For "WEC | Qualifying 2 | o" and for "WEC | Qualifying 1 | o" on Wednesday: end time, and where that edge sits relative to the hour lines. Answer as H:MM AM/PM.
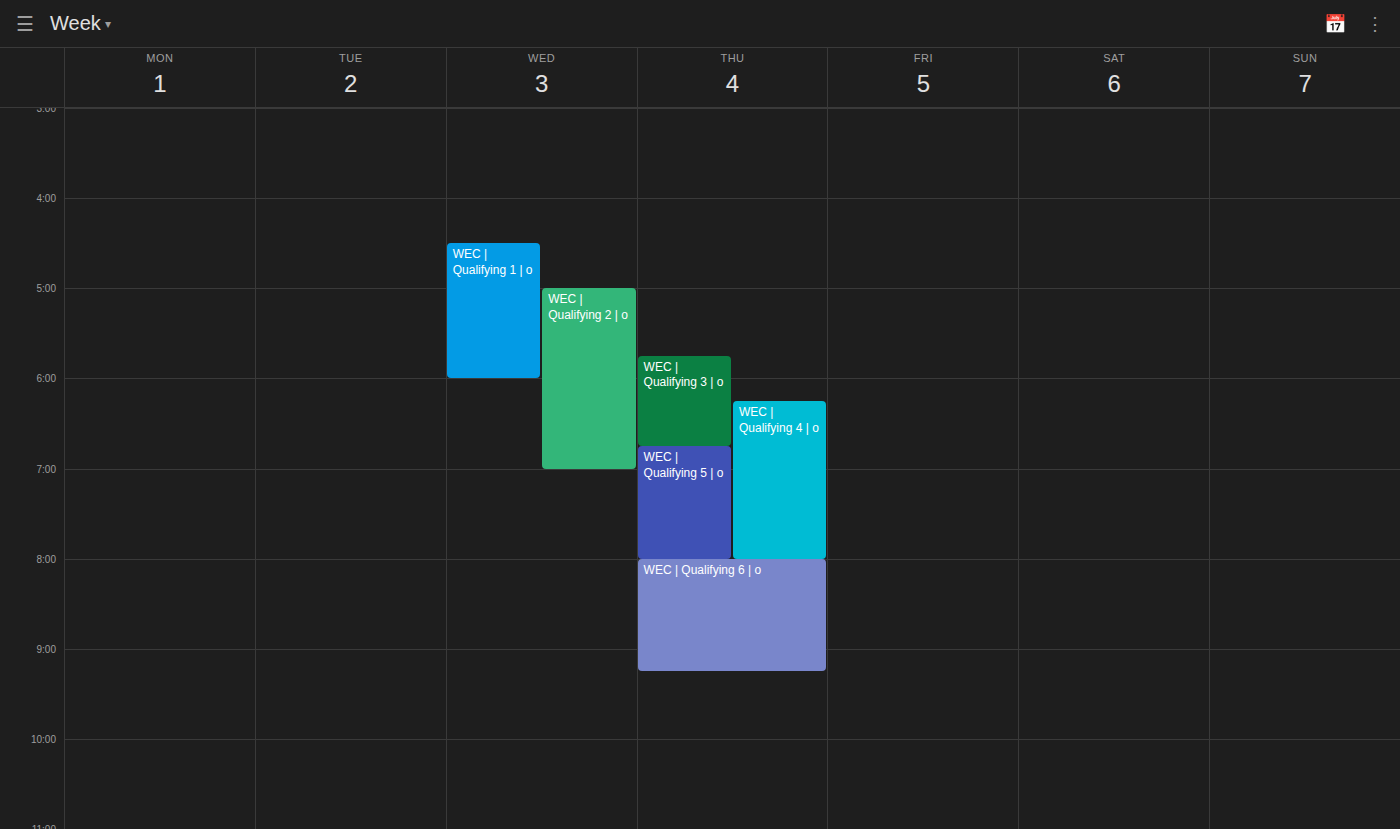
"WEC | Qualifying 2 | o": 7:00 PM, exactly on the 7 PM line. "WEC | Qualifying 1 | o": 6:00 PM, exactly on the 6 PM line.